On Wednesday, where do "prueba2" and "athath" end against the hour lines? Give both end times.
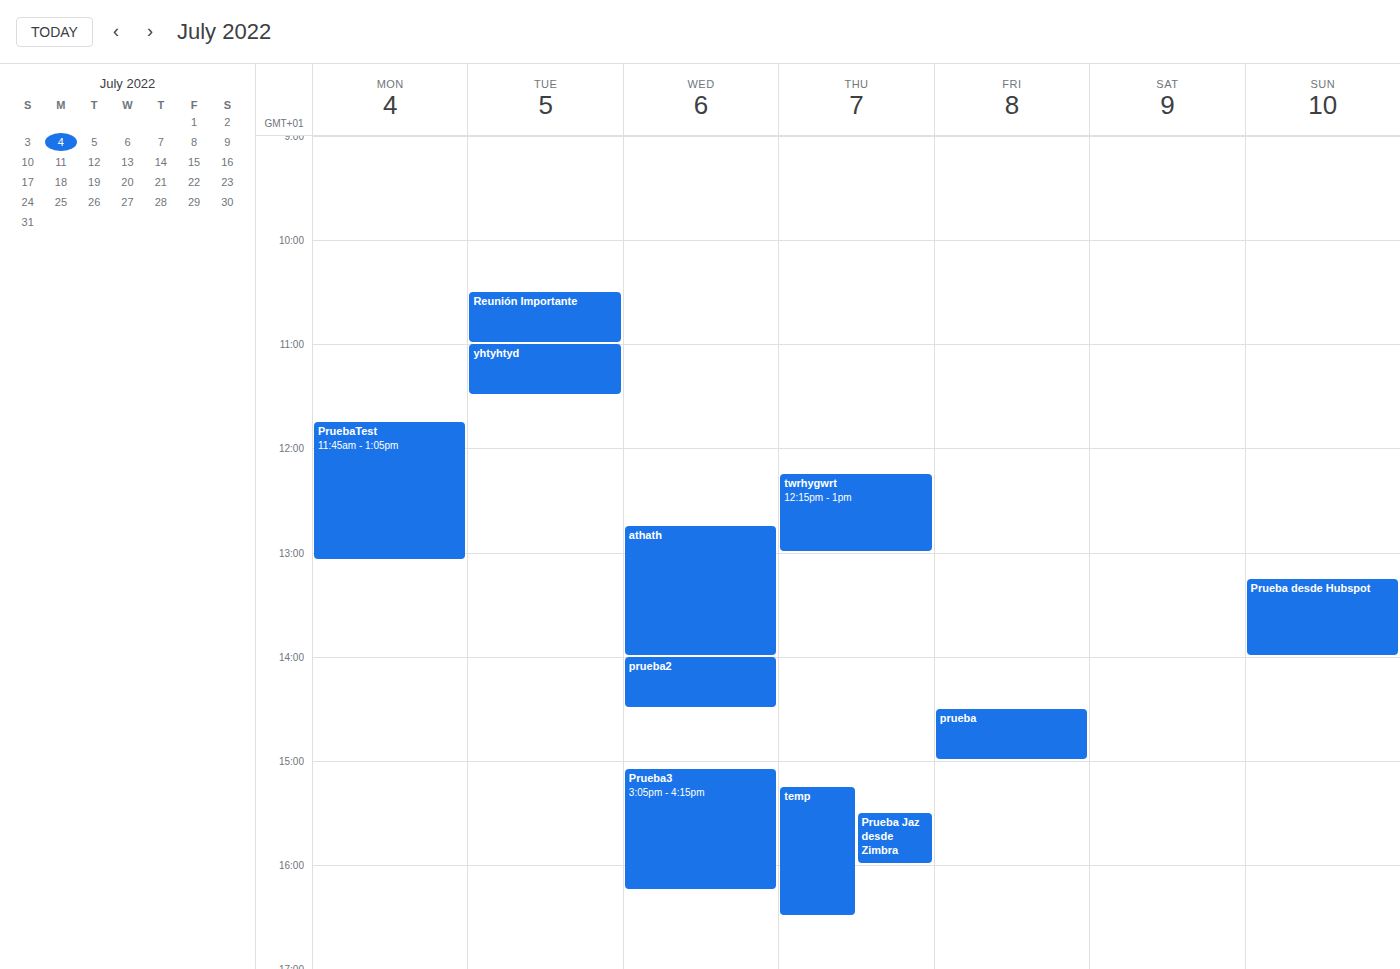
"prueba2": 2:30 PM, halfway between the 2 PM and 3 PM lines. "athath": 2:00 PM, exactly on the 2 PM line.